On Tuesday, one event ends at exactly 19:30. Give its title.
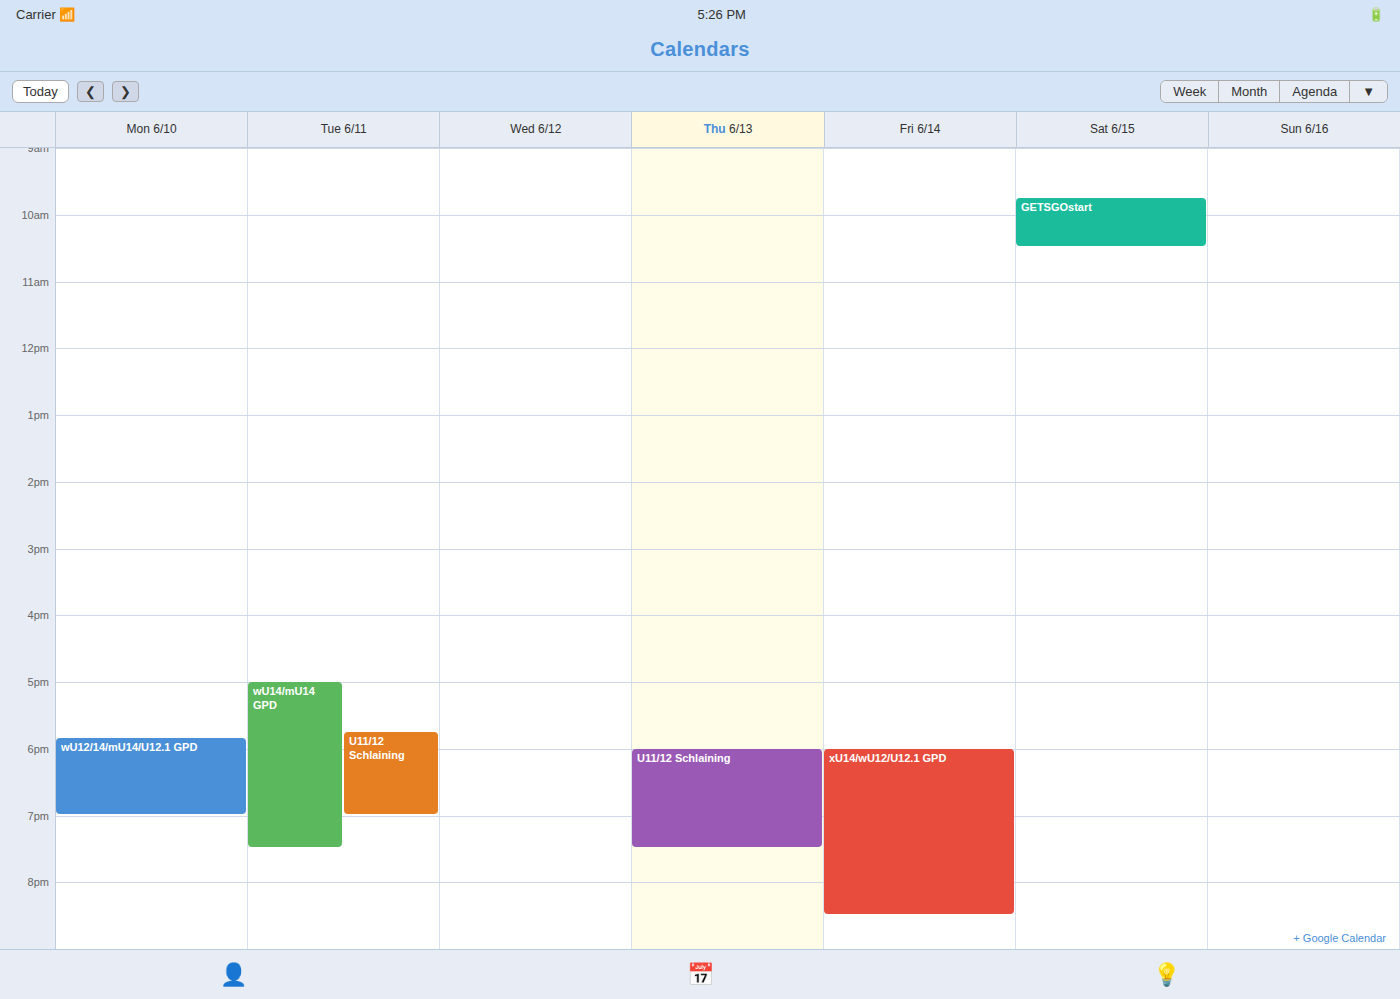
"wU14/mU14 GPD"